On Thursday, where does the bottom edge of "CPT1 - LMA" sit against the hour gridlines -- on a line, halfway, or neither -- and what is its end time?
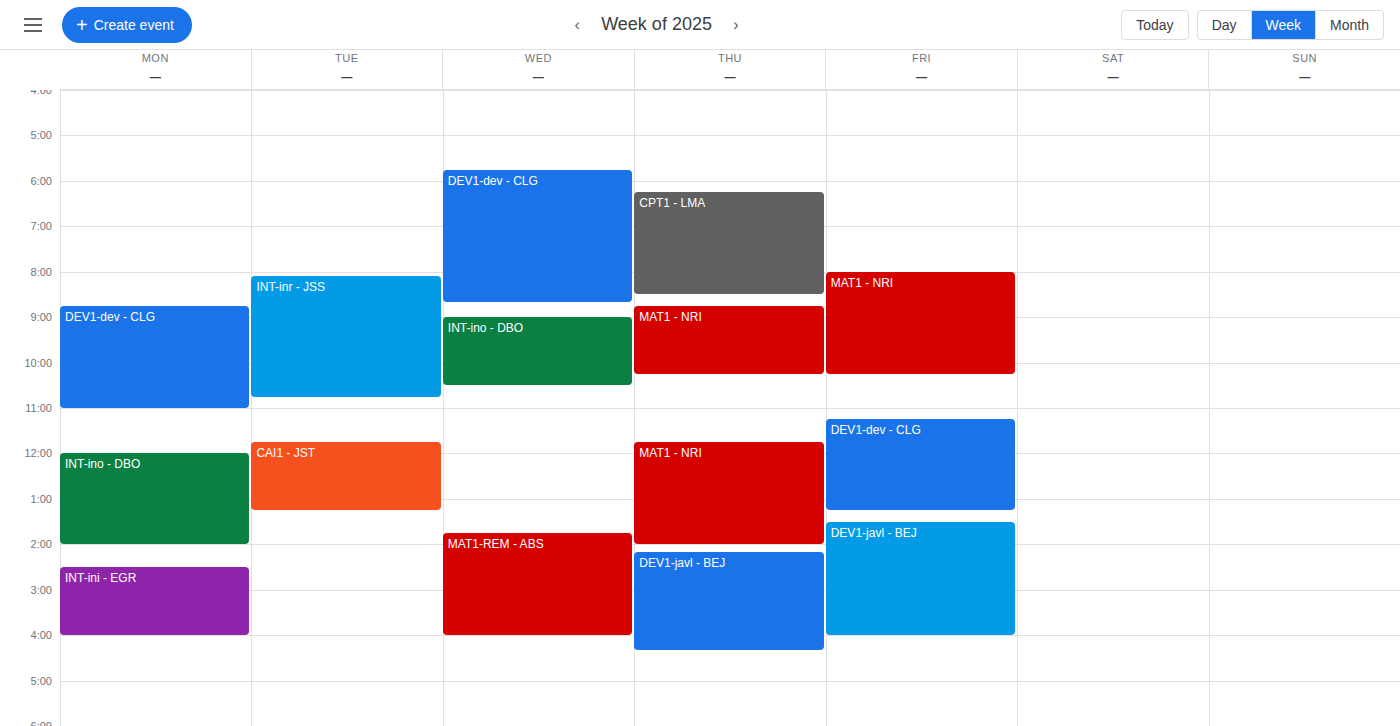
8:30 AM -- halfway between the 8 AM and 9 AM lines.